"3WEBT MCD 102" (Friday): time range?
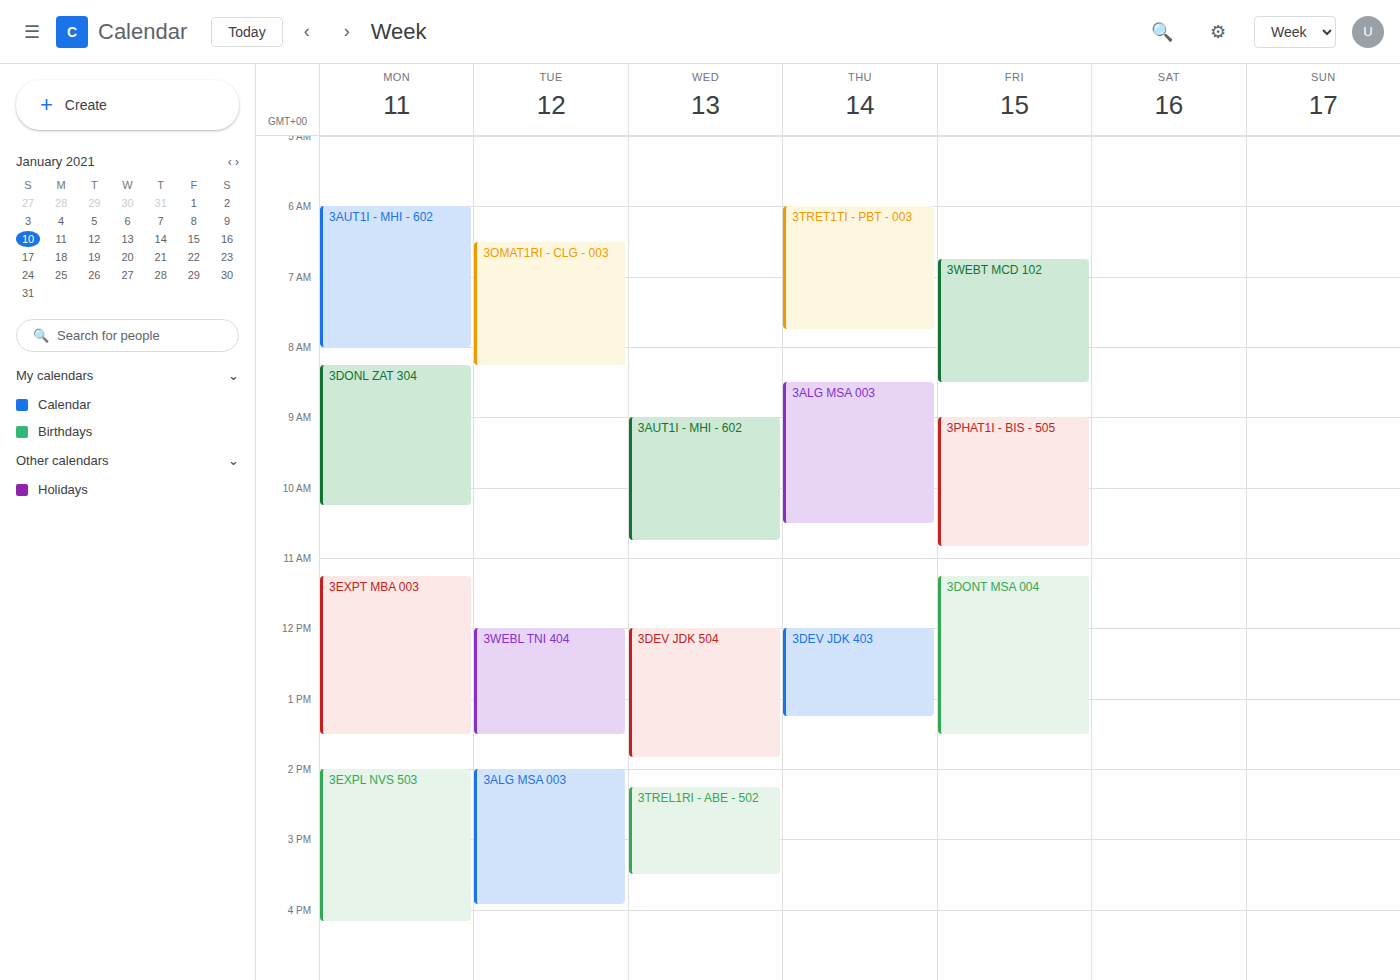
6:45 AM to 8:30 AM